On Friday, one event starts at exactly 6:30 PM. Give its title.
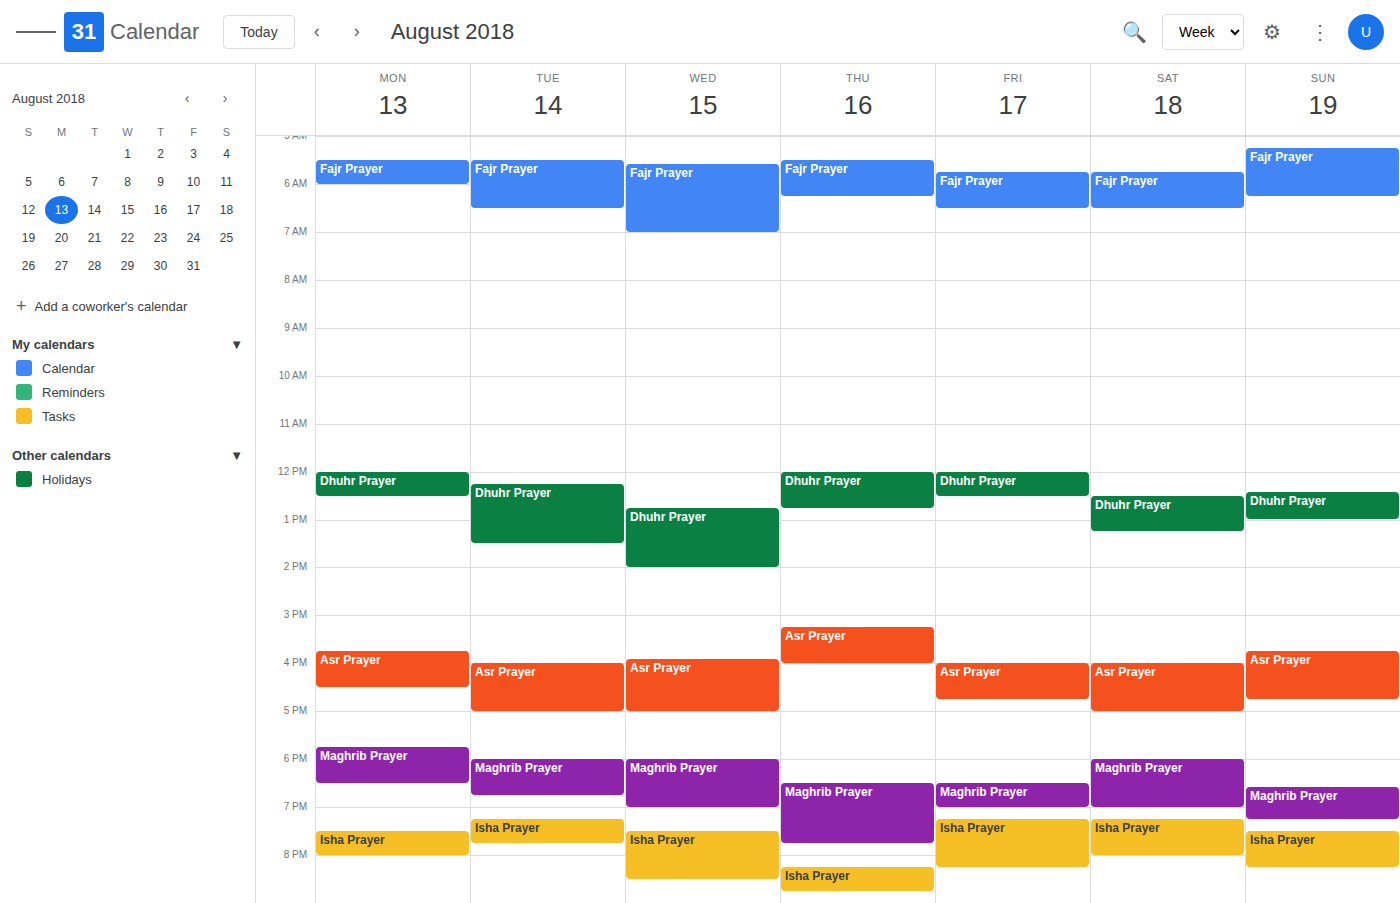
"Maghrib Prayer"